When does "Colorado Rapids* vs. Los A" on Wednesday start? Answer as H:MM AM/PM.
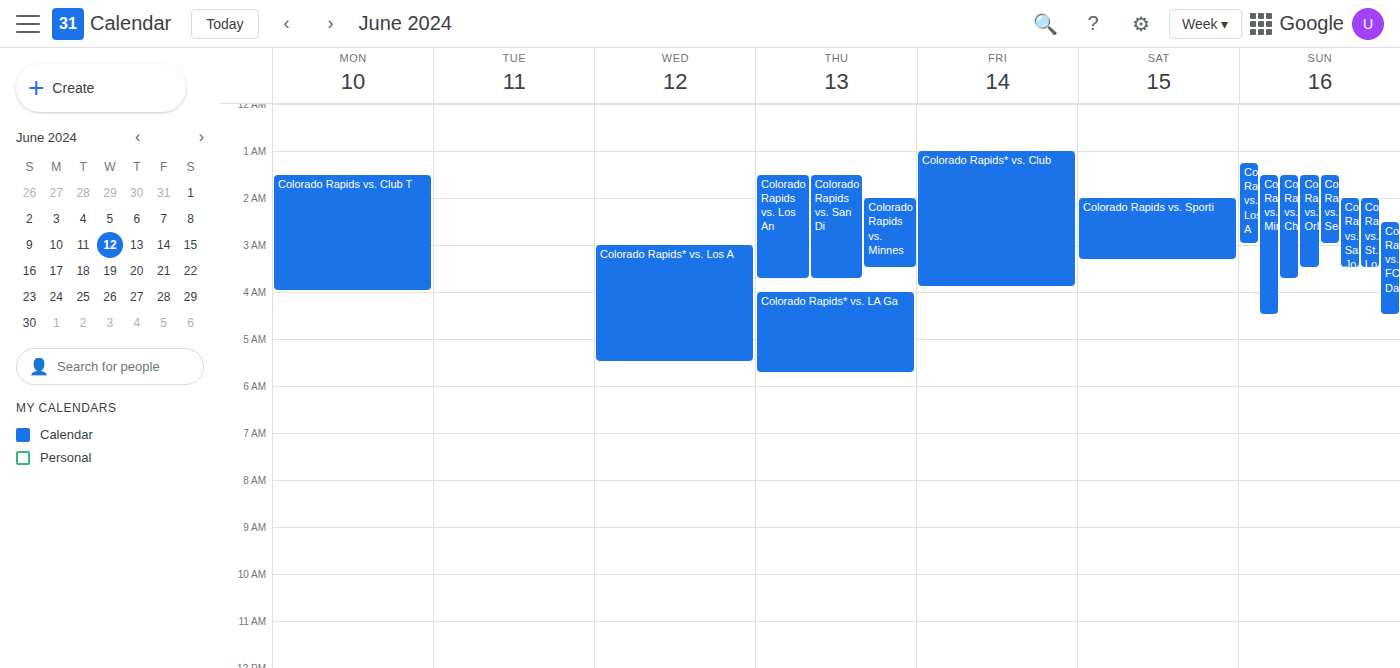
3:00 AM